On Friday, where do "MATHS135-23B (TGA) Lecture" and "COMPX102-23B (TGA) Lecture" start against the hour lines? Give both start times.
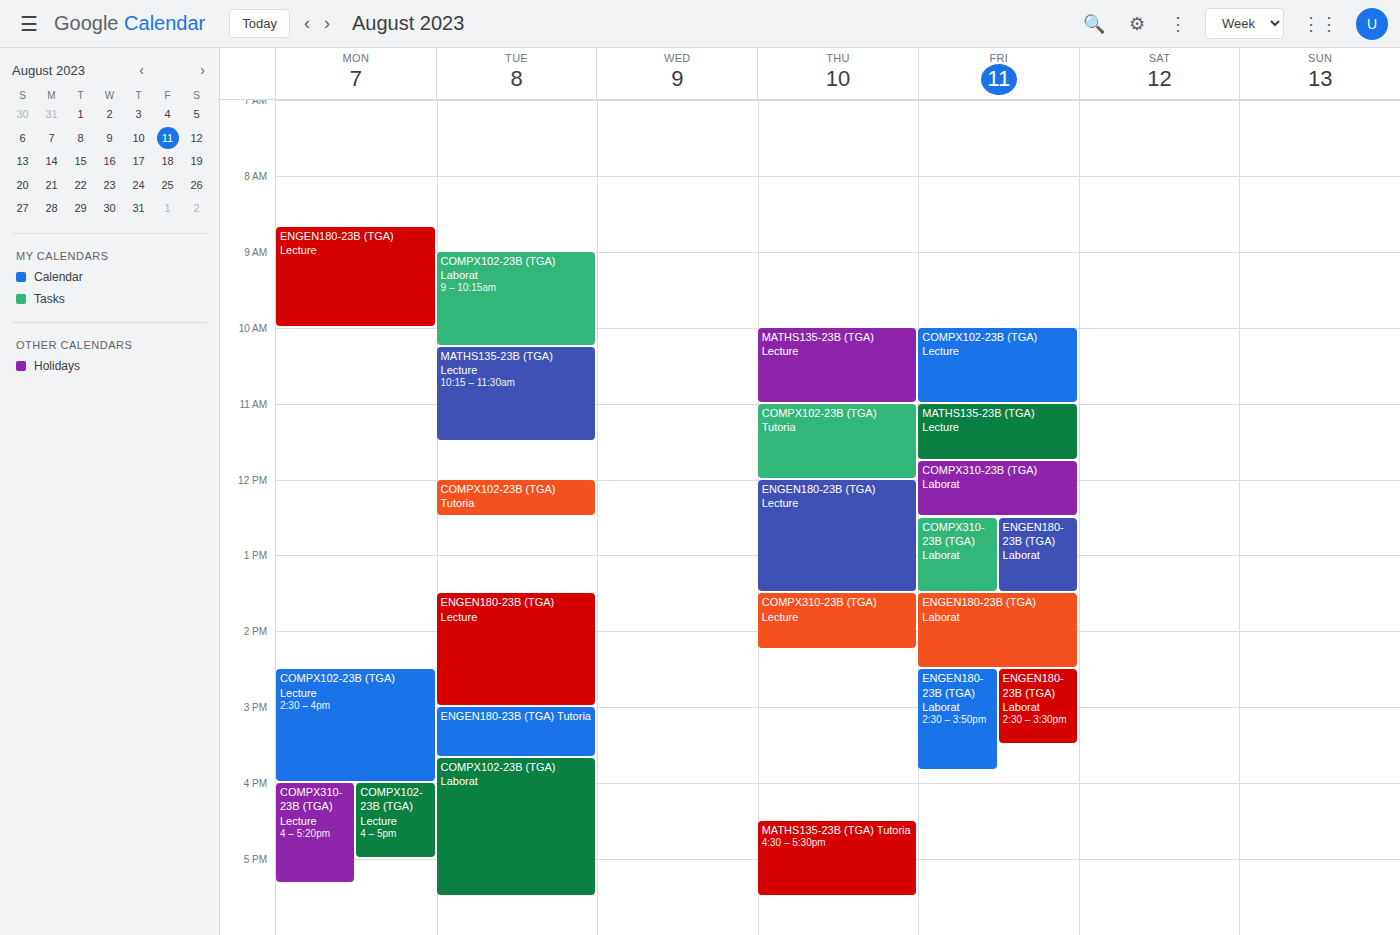
"MATHS135-23B (TGA) Lecture": 11:00 AM, exactly on the 11 AM line. "COMPX102-23B (TGA) Lecture": 10:00 AM, exactly on the 10 AM line.